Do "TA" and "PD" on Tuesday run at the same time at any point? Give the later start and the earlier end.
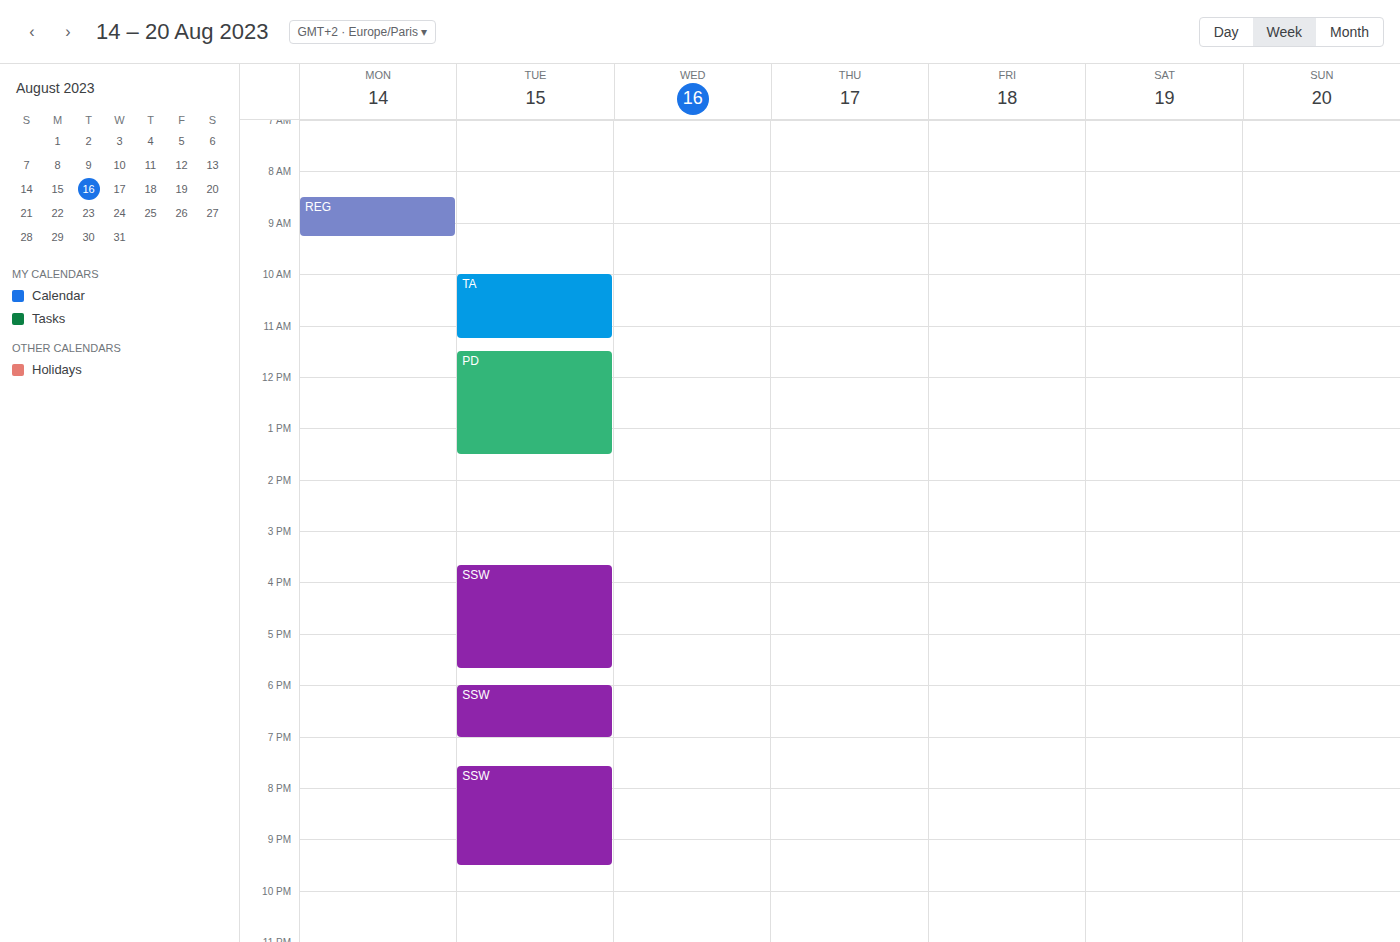
"TA" ends at 11:15 AM and "PD" starts at 11:30 AM -- no overlap.